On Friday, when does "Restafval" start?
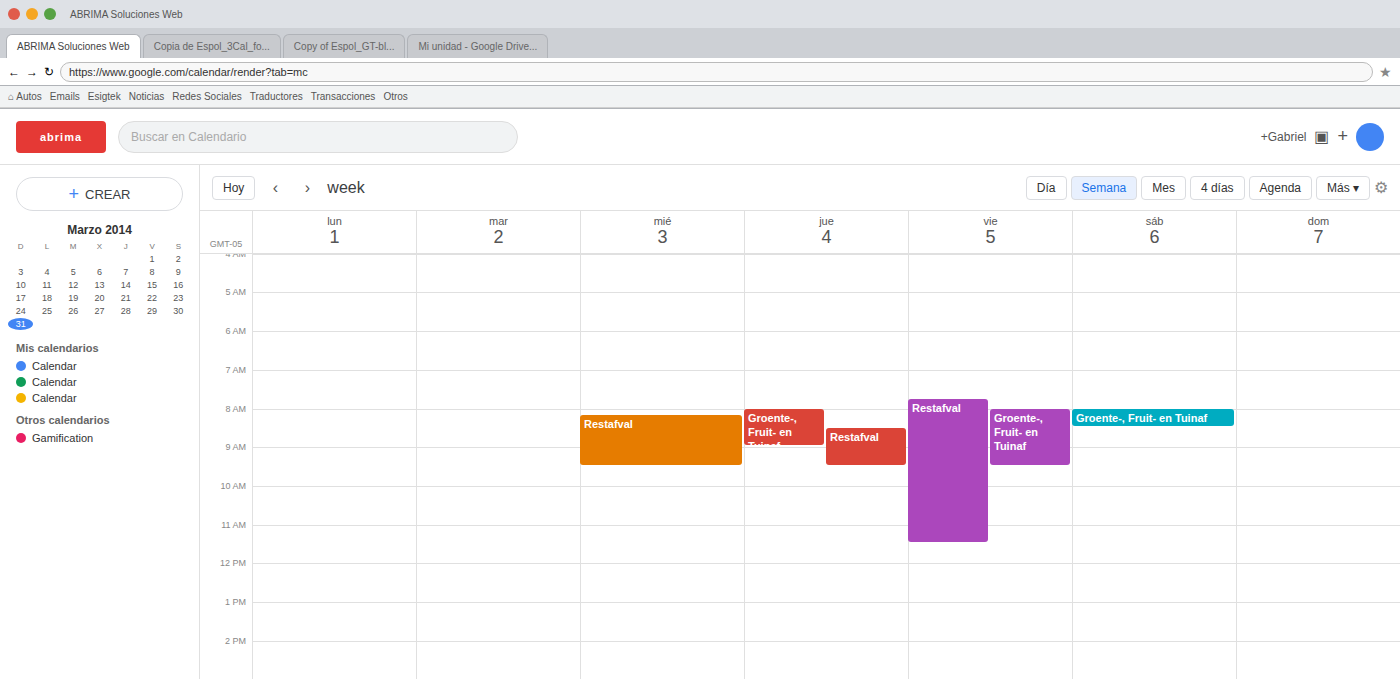
7:45 AM